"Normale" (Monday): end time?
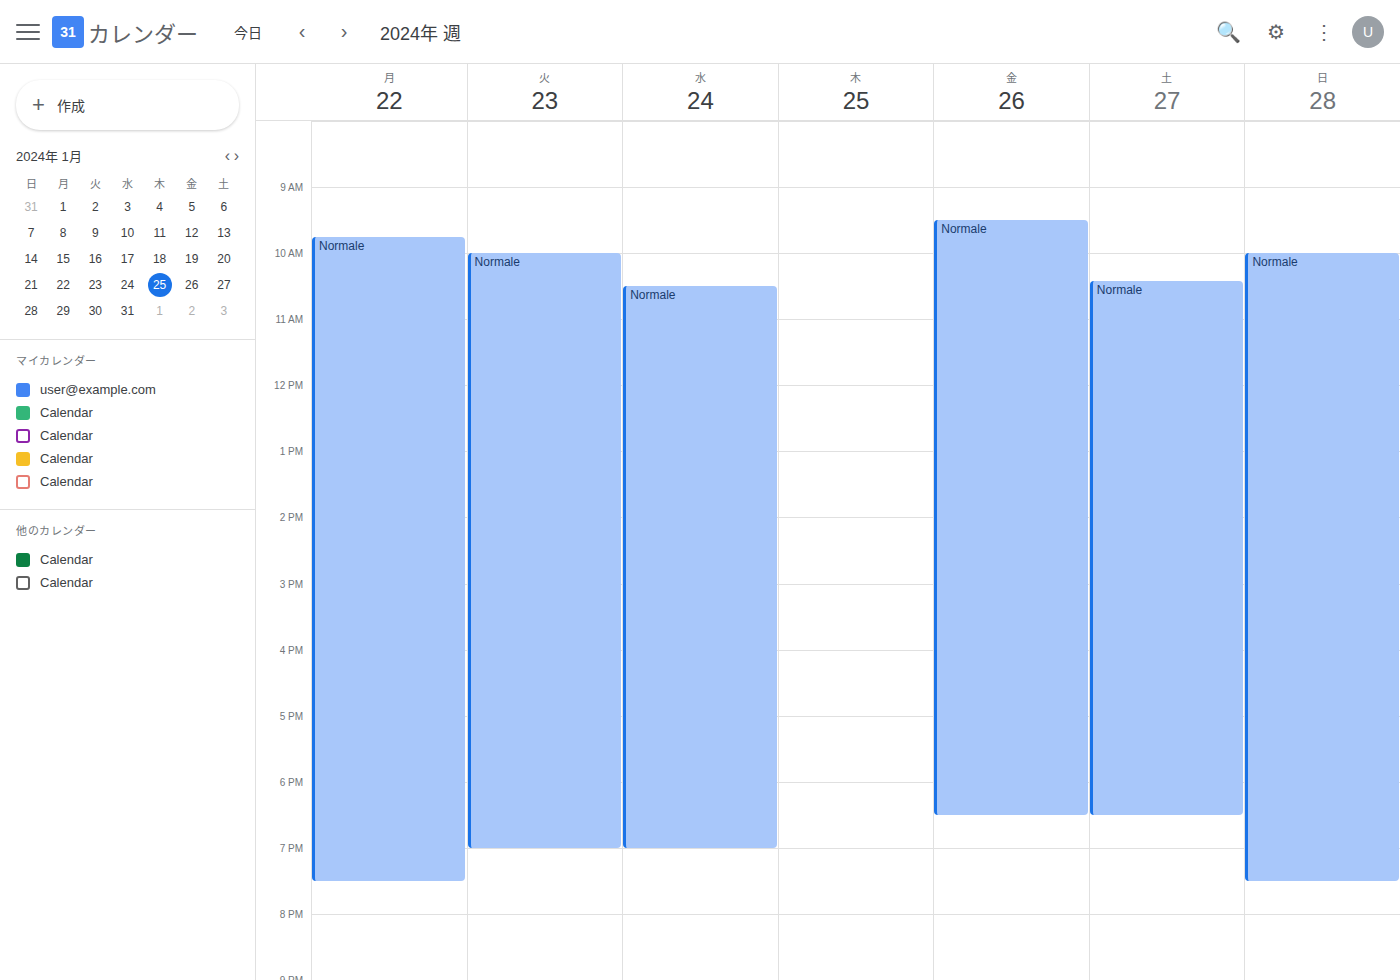
7:30 PM